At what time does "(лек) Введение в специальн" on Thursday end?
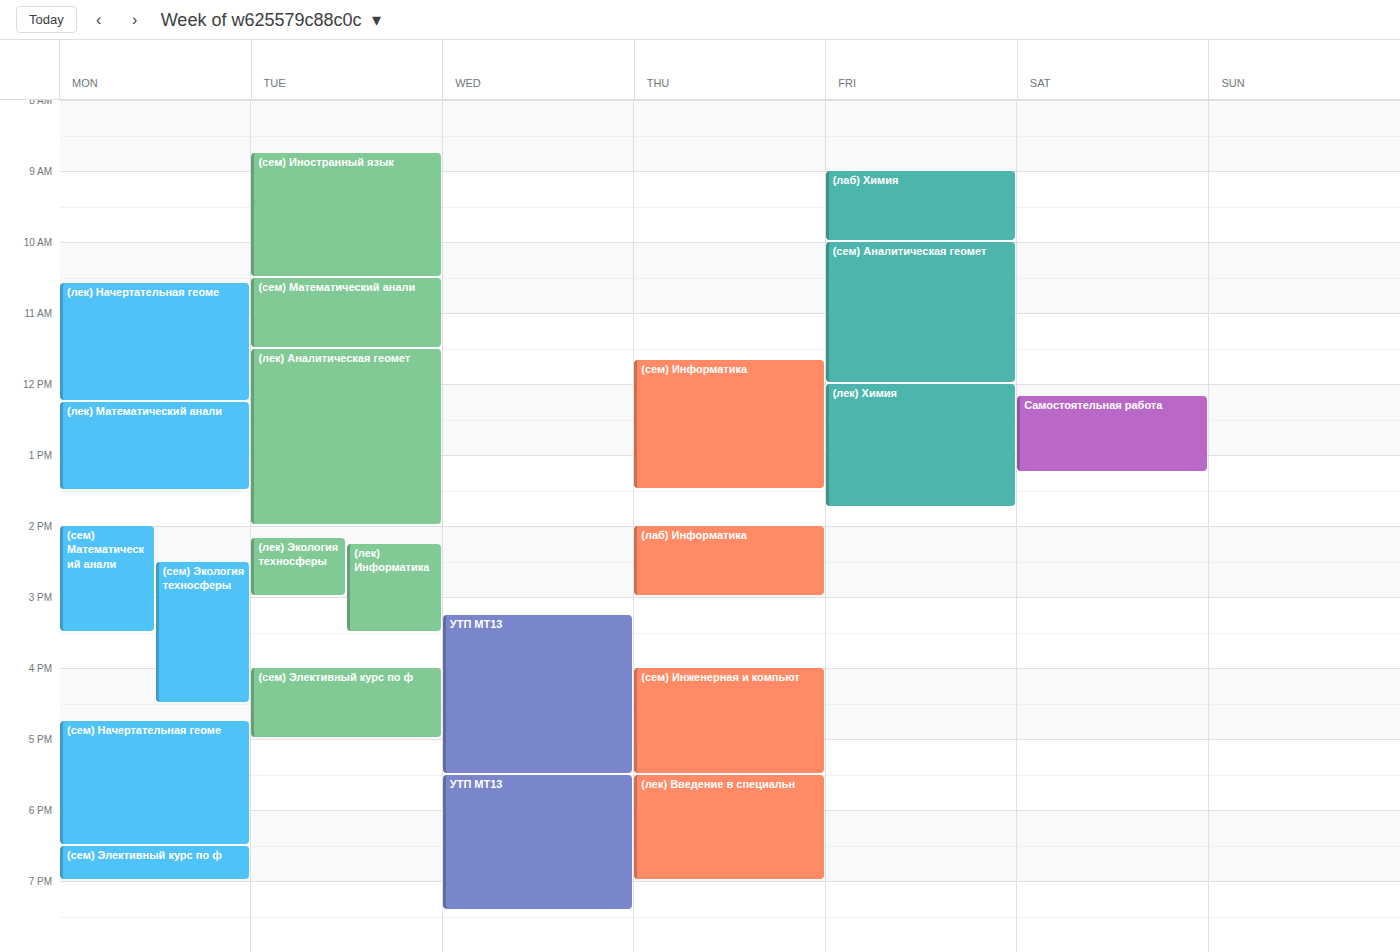
7:00 PM